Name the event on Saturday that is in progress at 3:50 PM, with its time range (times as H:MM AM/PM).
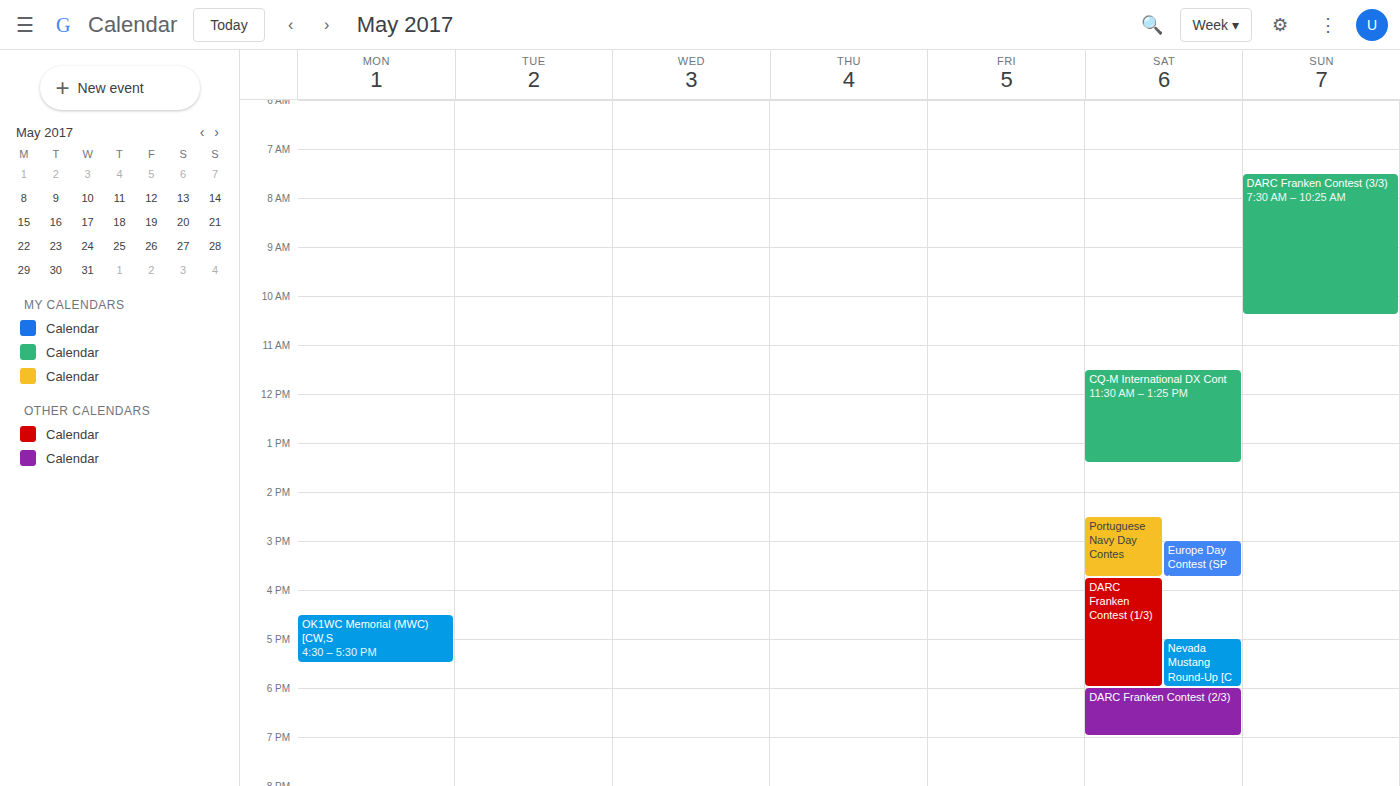
"DARC Franken Contest (1/3)", 3:45 PM to 6:00 PM